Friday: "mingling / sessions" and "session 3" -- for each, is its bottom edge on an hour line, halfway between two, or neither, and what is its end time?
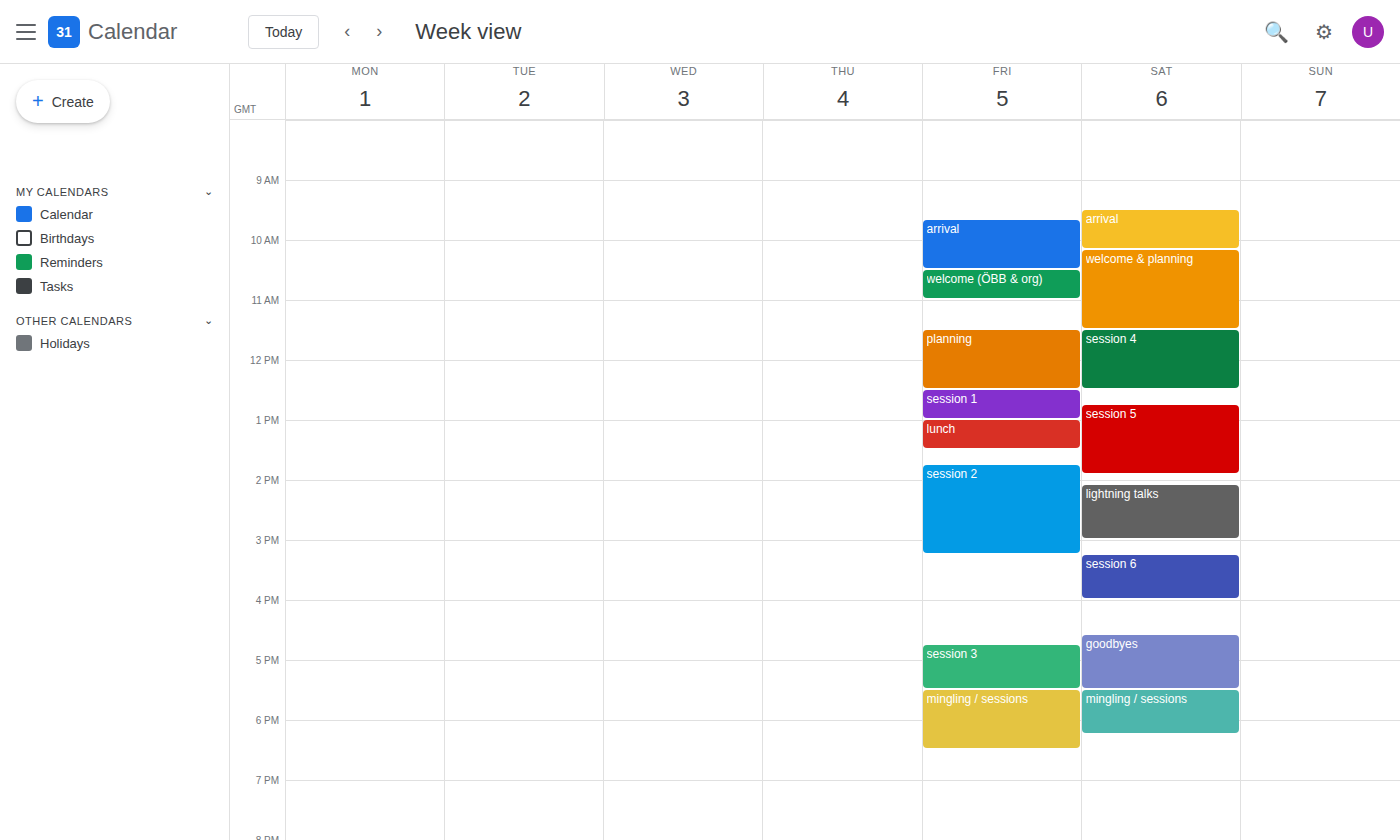
"mingling / sessions": 6:30 PM, halfway between the 6 PM and 7 PM lines. "session 3": 5:30 PM, halfway between the 5 PM and 6 PM lines.